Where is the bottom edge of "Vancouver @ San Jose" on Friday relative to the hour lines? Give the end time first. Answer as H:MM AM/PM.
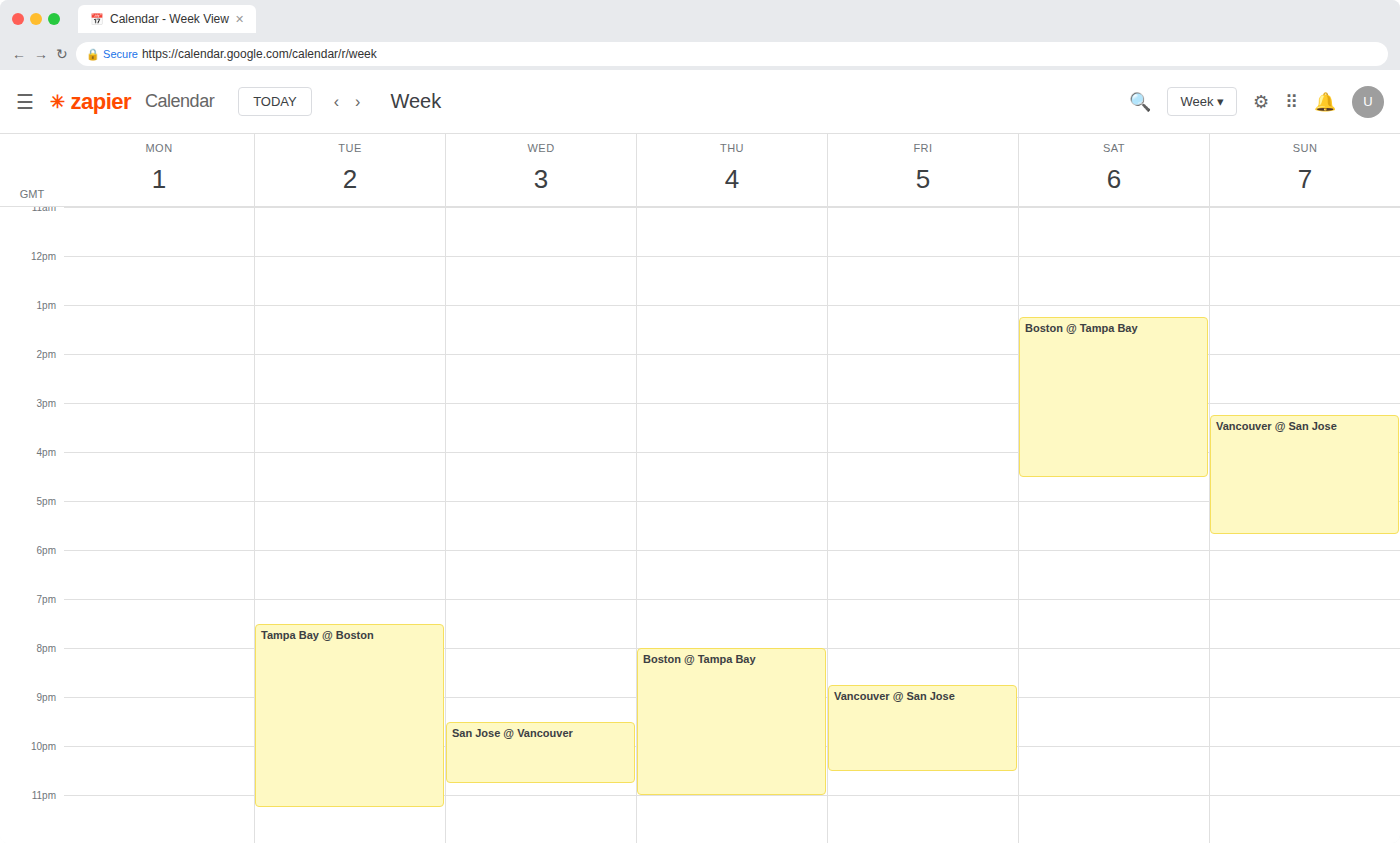
10:30 PM -- halfway between the 10 PM and 11 PM lines.